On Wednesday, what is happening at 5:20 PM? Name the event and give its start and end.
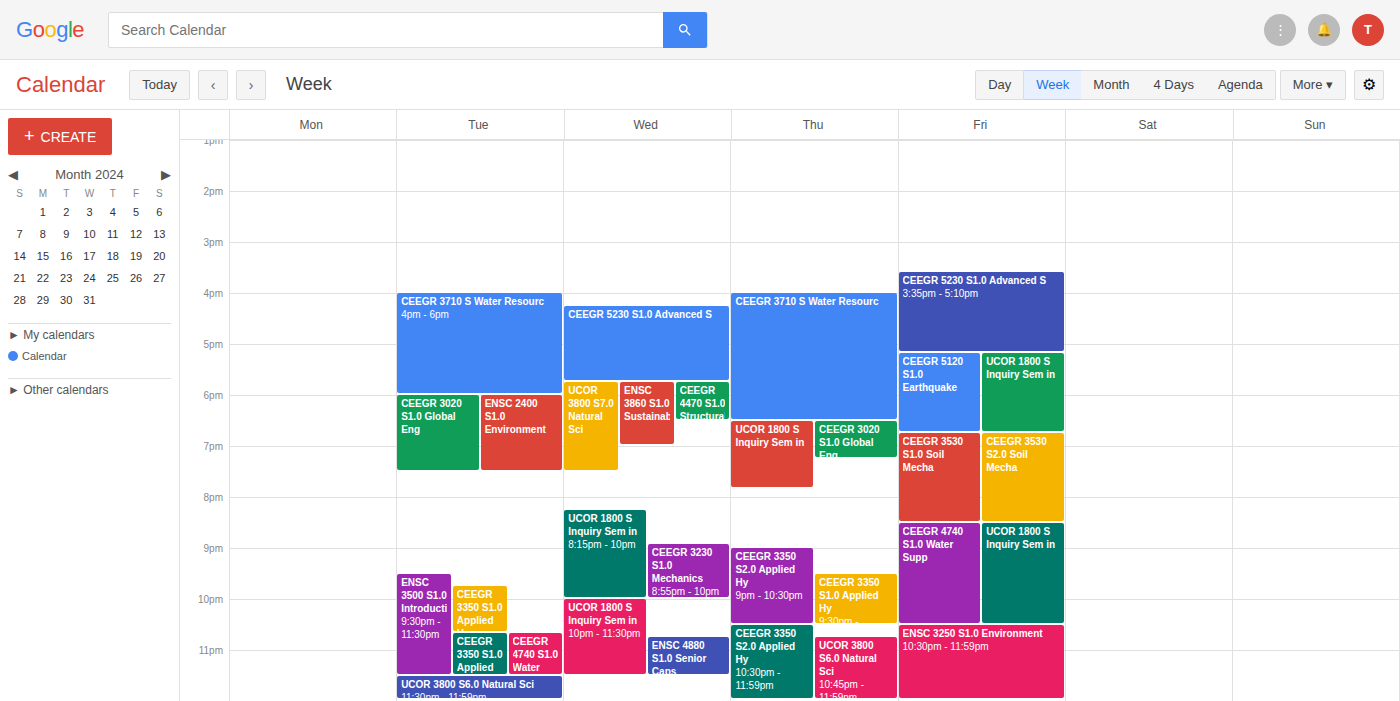
"CEEGR 5230 S1.0 Advanced S", 4:15 PM to 5:45 PM